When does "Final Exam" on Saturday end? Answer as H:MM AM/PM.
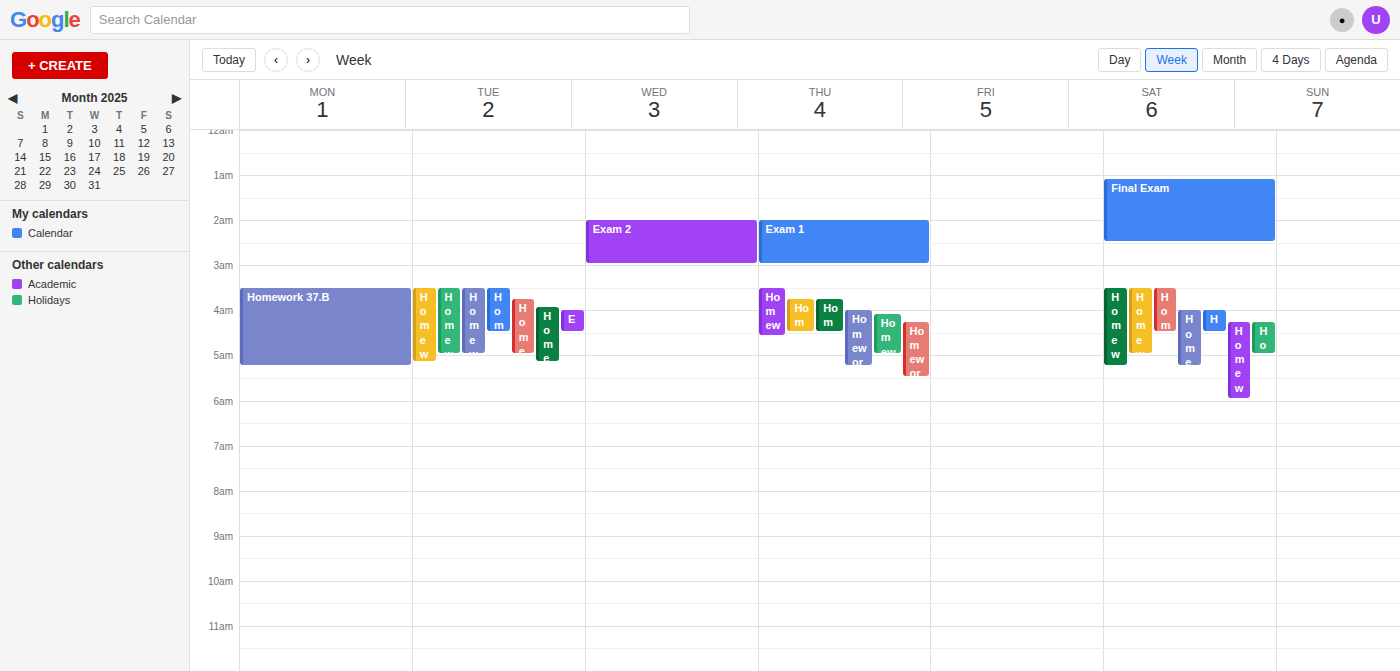
2:30 AM